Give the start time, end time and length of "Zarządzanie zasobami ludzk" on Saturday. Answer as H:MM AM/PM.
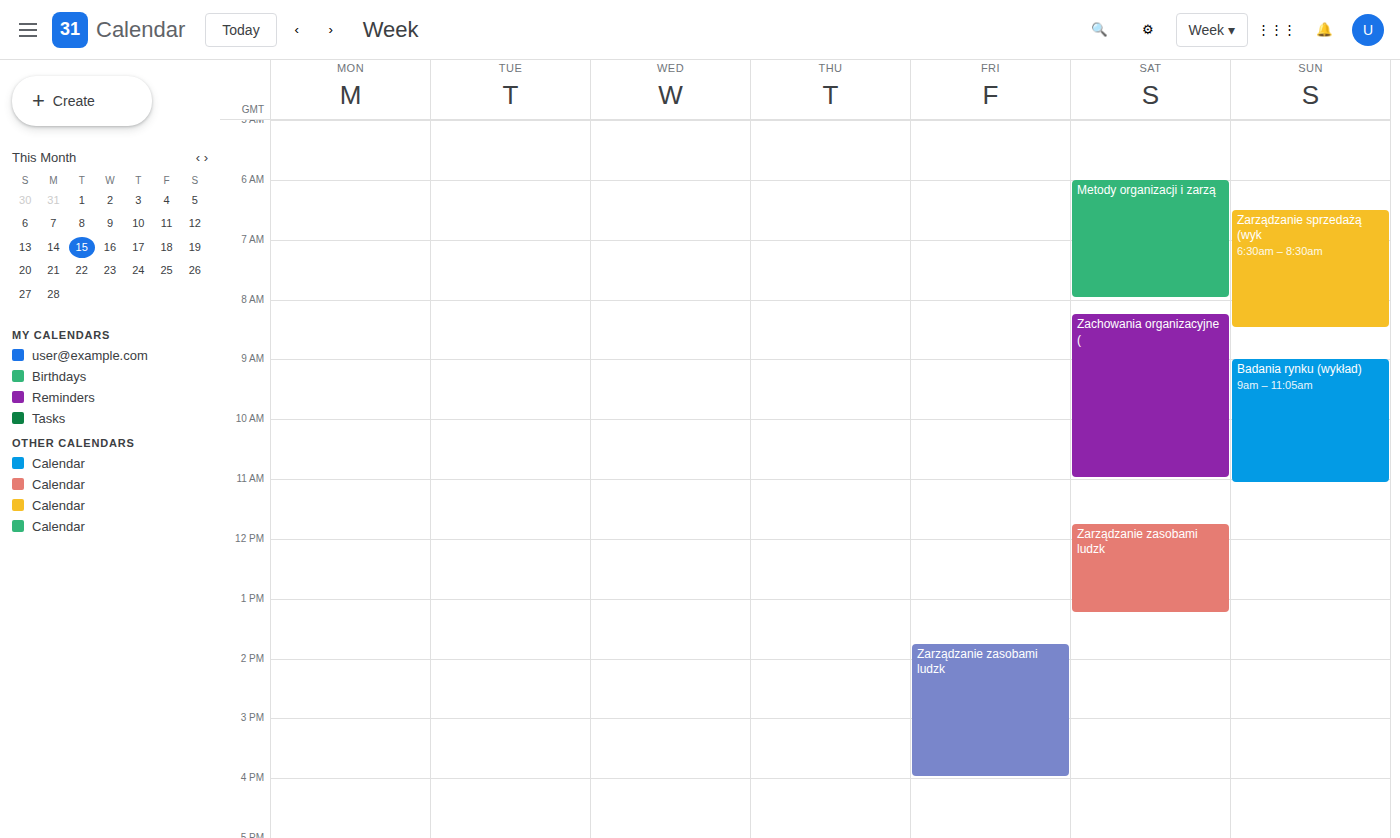
11:45 AM to 1:15 PM, 1 hour 30 minutes